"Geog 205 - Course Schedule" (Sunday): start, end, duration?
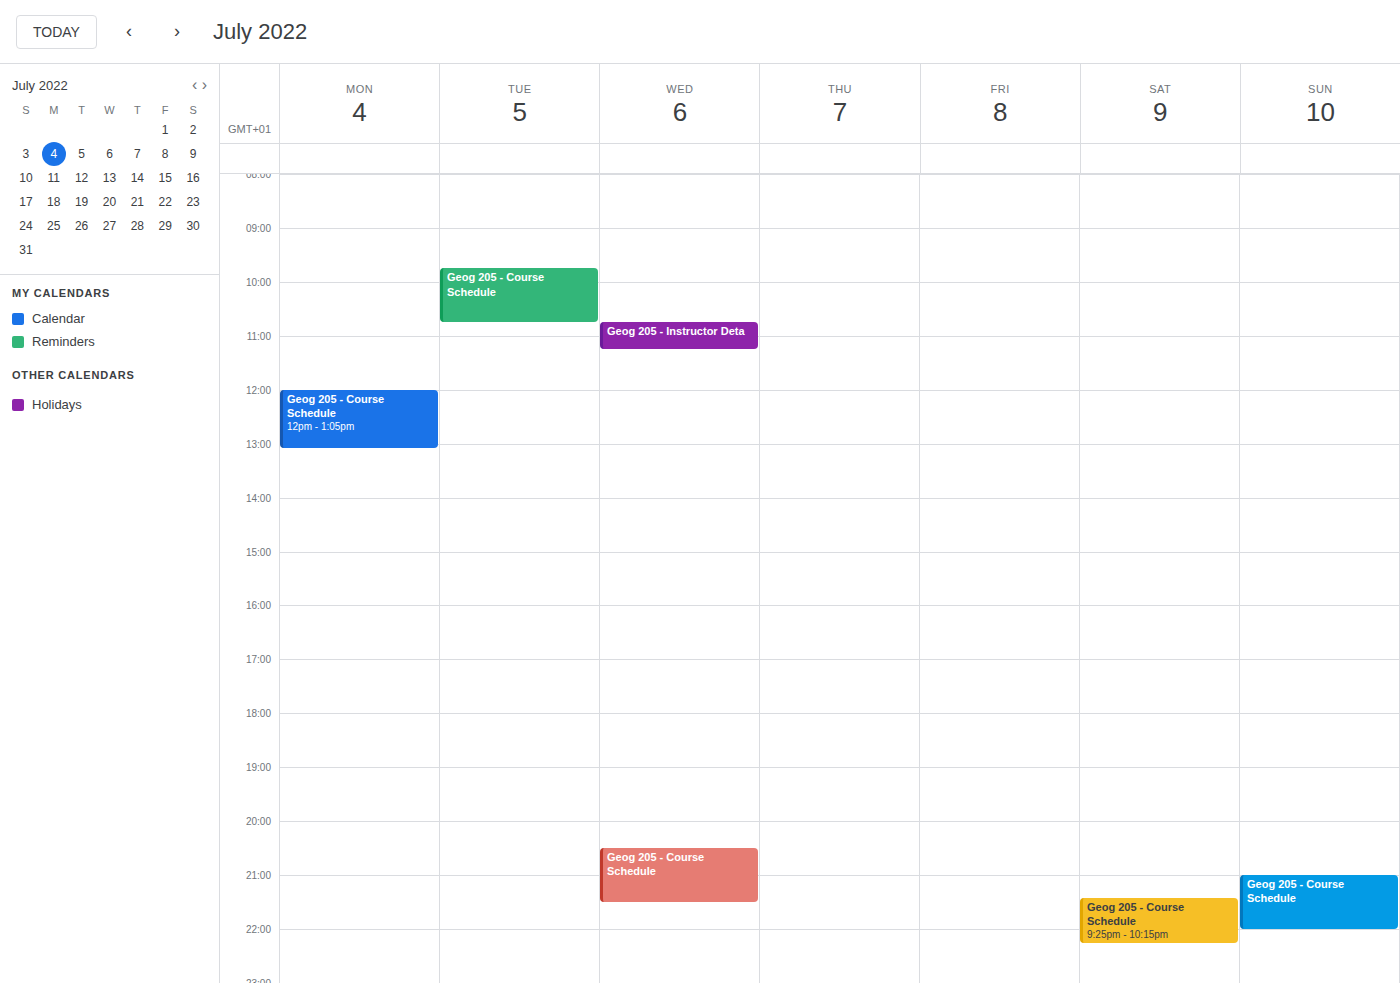
9:00 PM to 10:00 PM, 1 hour